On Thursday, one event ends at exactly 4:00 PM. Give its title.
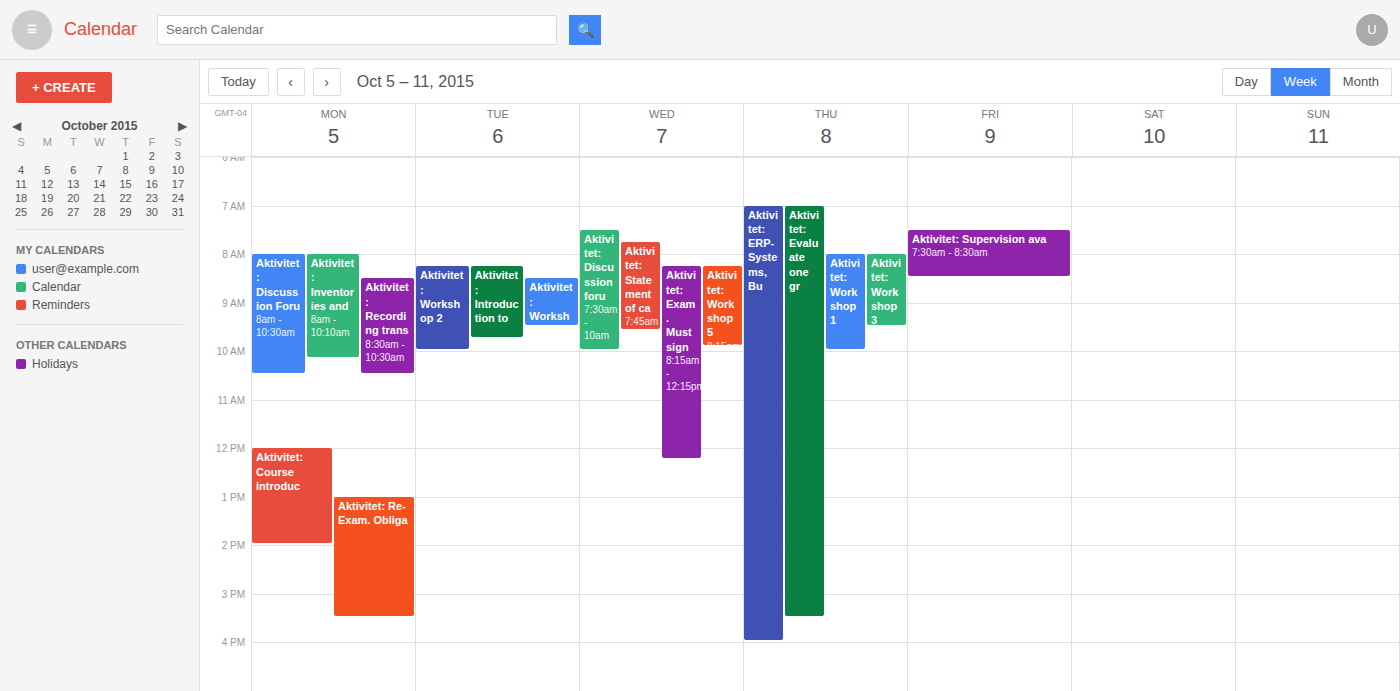
"Aktivitet: ERP-Systems, Bu"